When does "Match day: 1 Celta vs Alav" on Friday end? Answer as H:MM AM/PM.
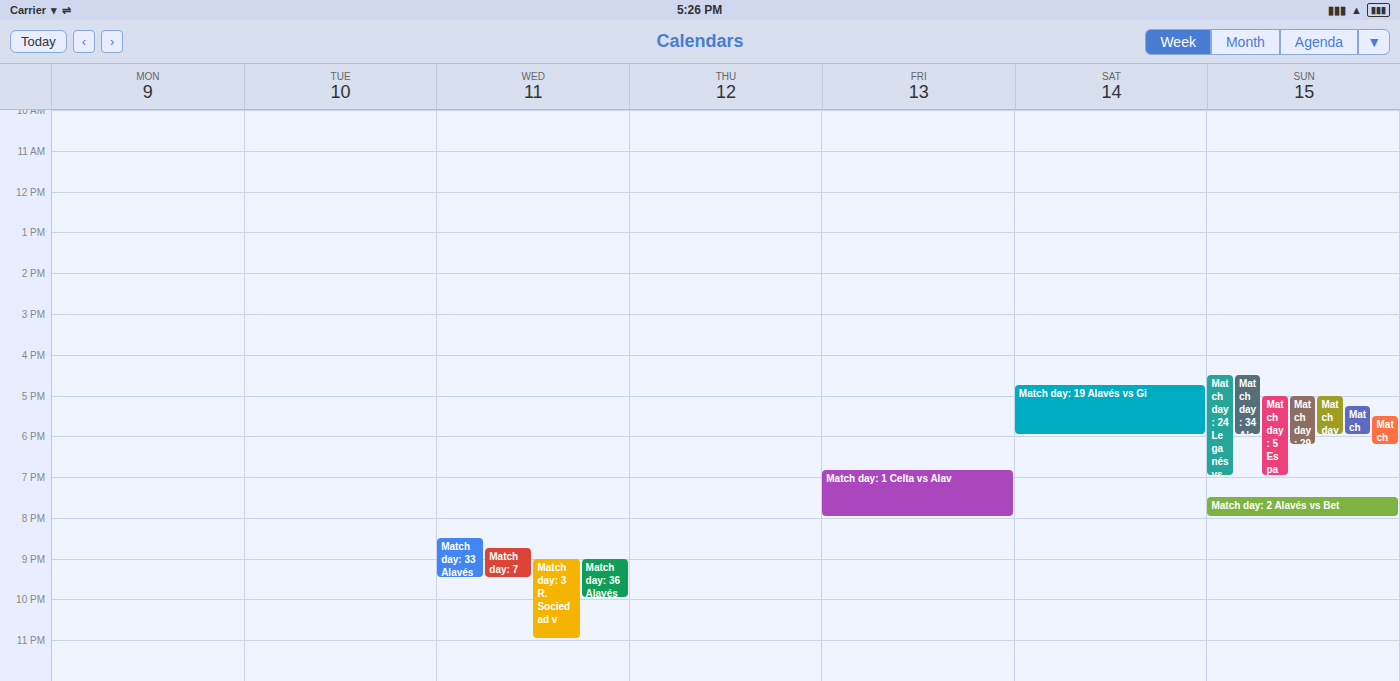
8:00 PM